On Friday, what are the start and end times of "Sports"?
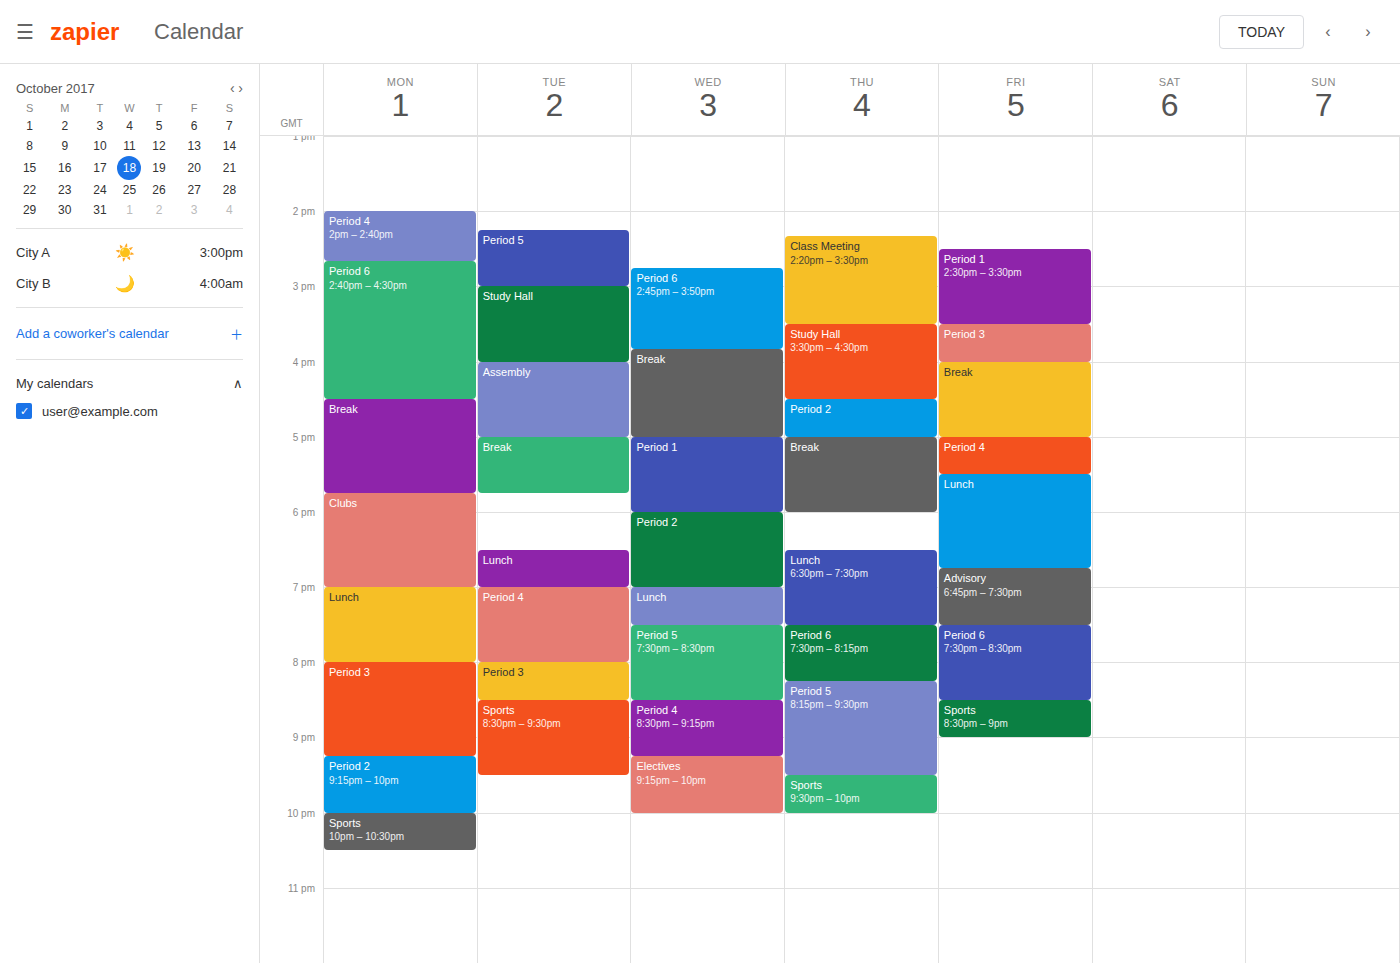
8:30 PM to 9:00 PM